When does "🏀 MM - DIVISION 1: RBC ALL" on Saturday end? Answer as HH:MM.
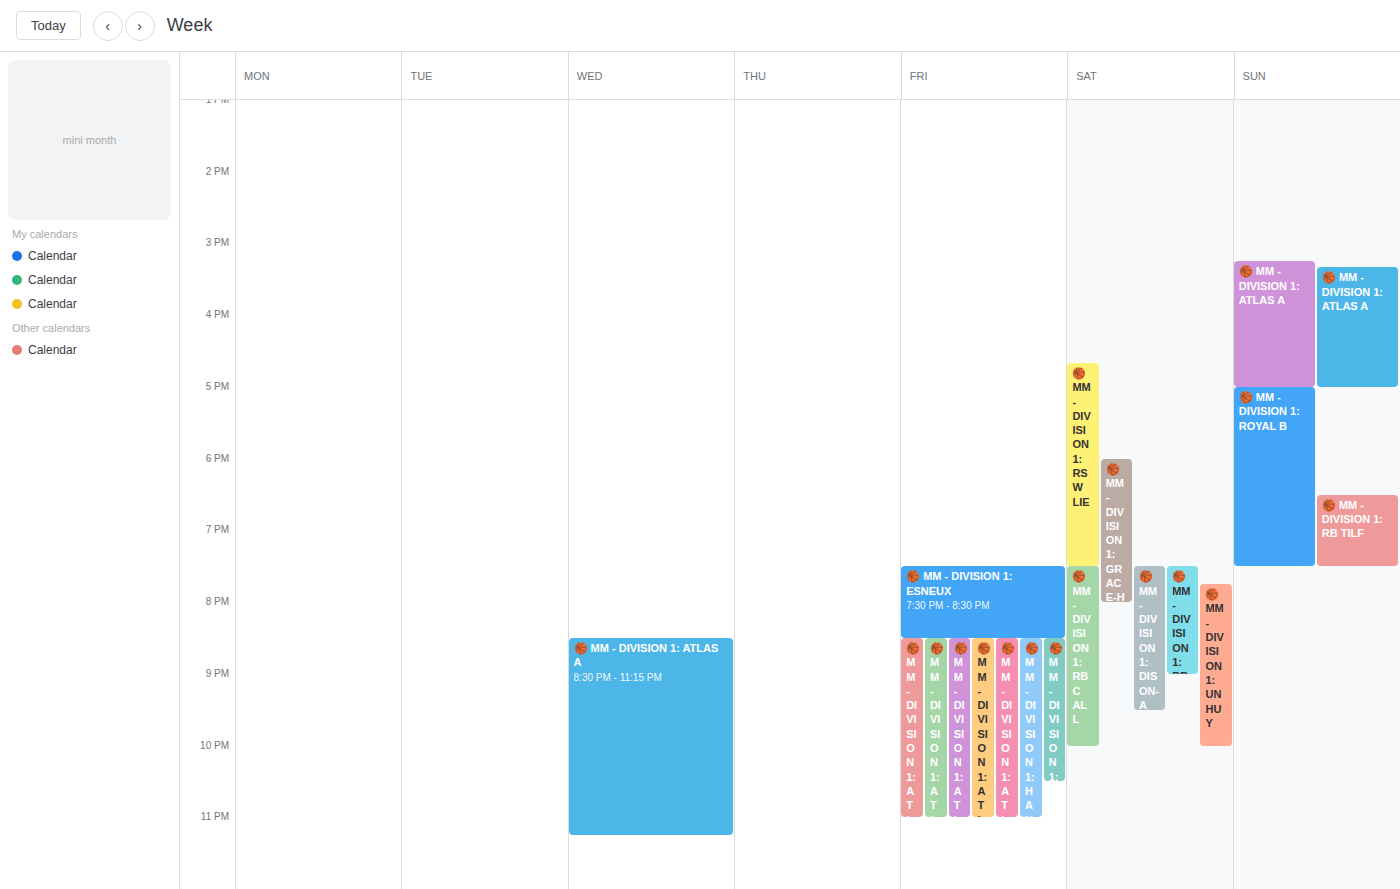
22:00